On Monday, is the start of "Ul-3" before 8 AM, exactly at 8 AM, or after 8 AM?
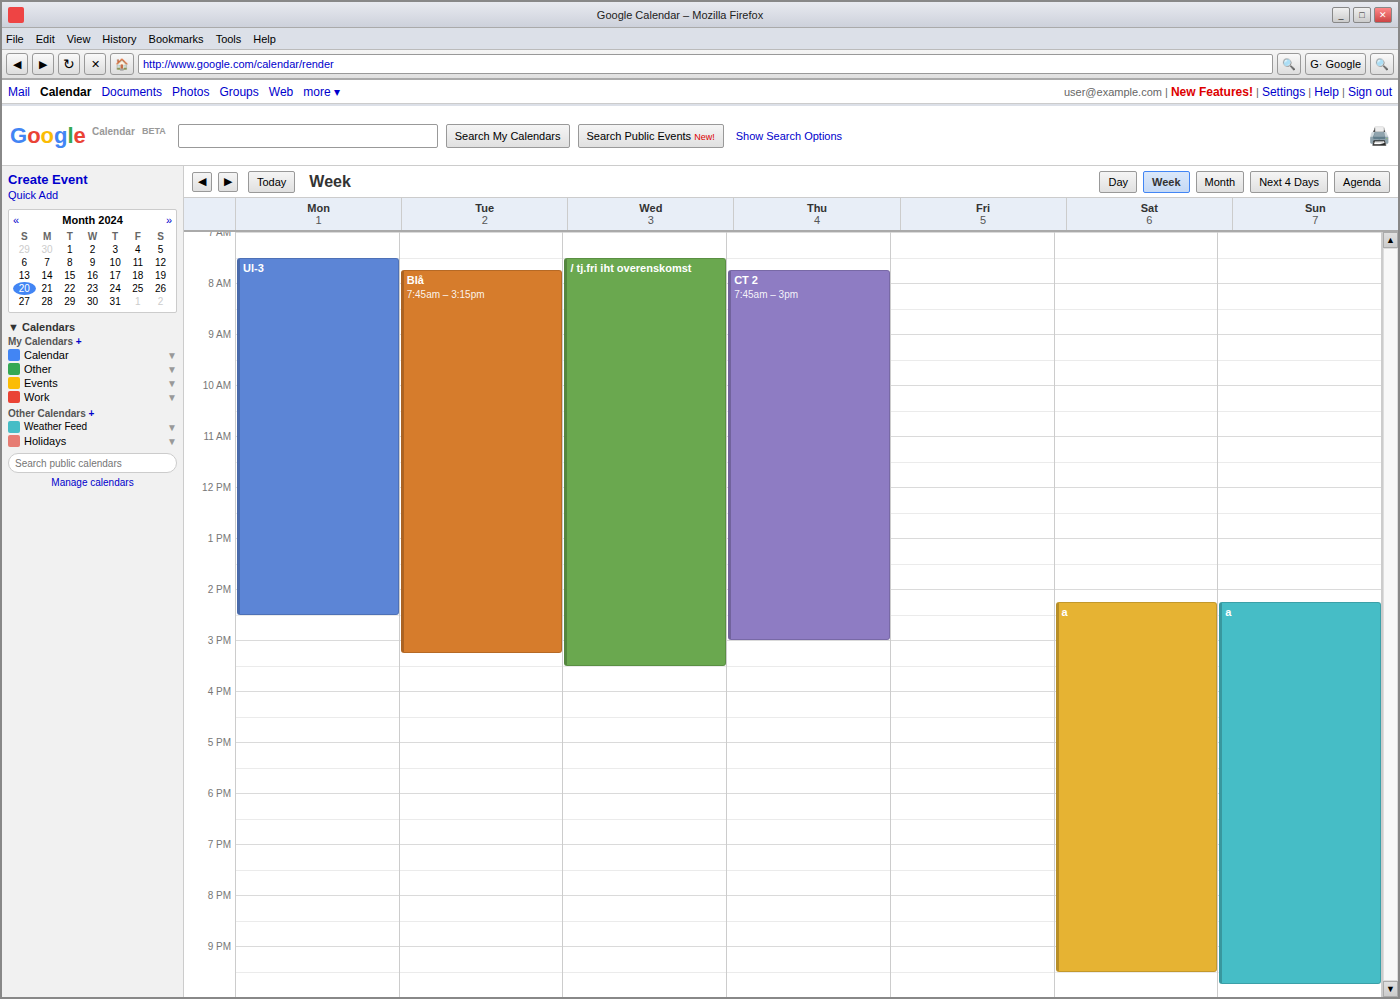
7:30 AM -- before 8 AM, 30 minutes above the 8 AM line.